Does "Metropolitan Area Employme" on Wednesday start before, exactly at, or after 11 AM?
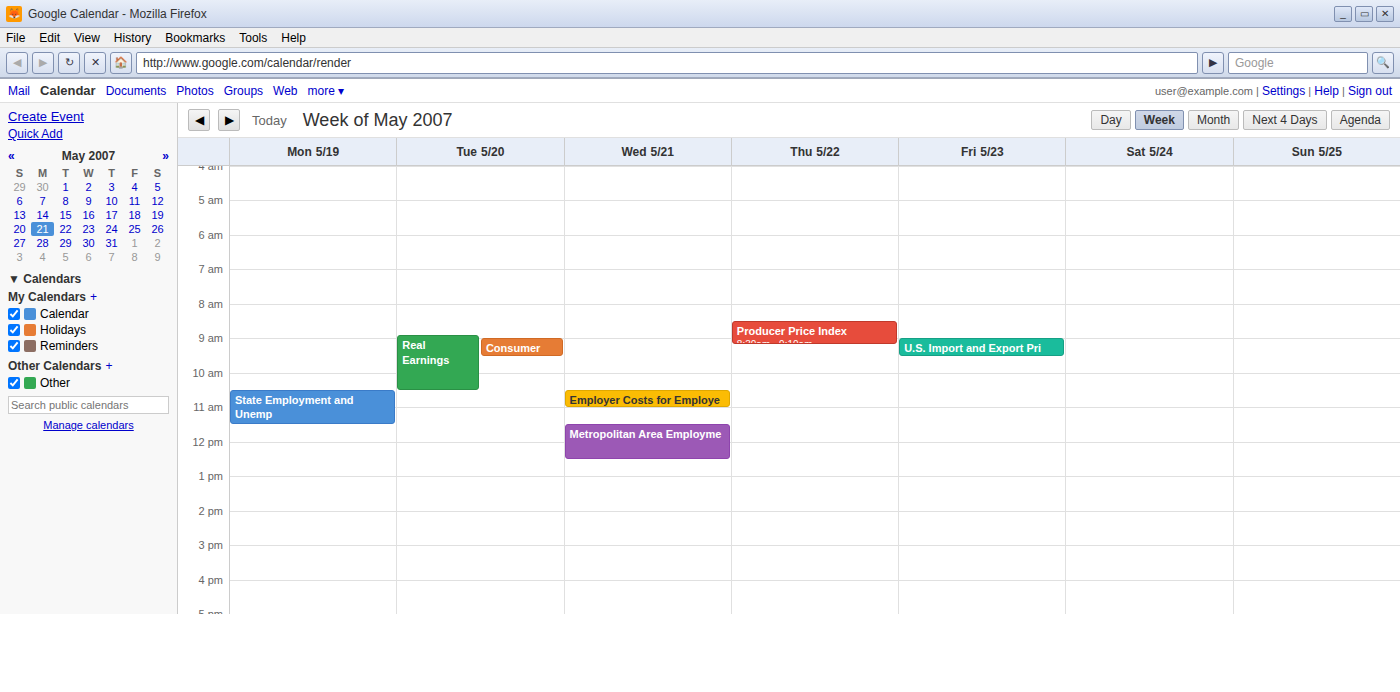
11:30 AM -- after 11 AM, 30 minutes below the 11 AM line.